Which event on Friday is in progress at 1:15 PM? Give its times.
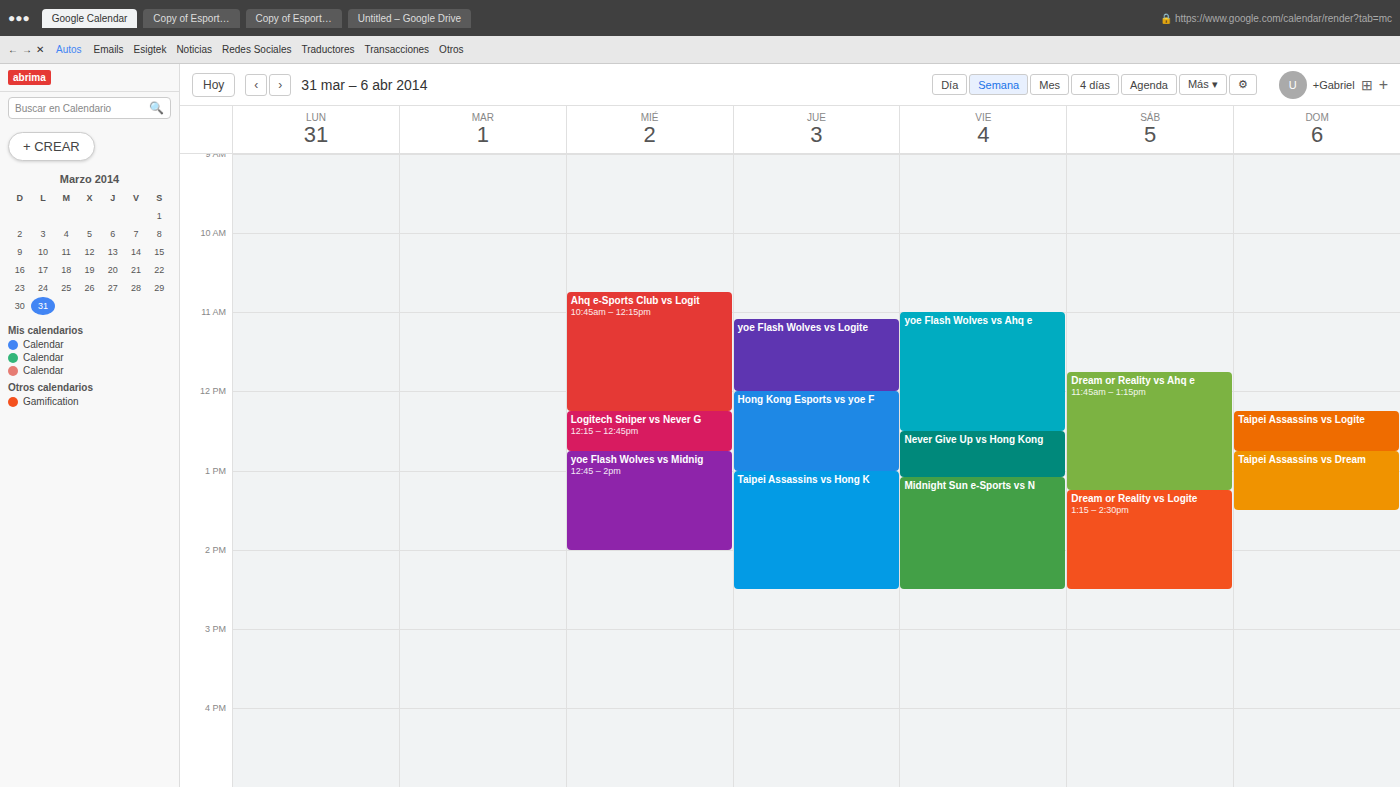
"Midnight Sun e-Sports vs N", 1:05 PM to 2:30 PM